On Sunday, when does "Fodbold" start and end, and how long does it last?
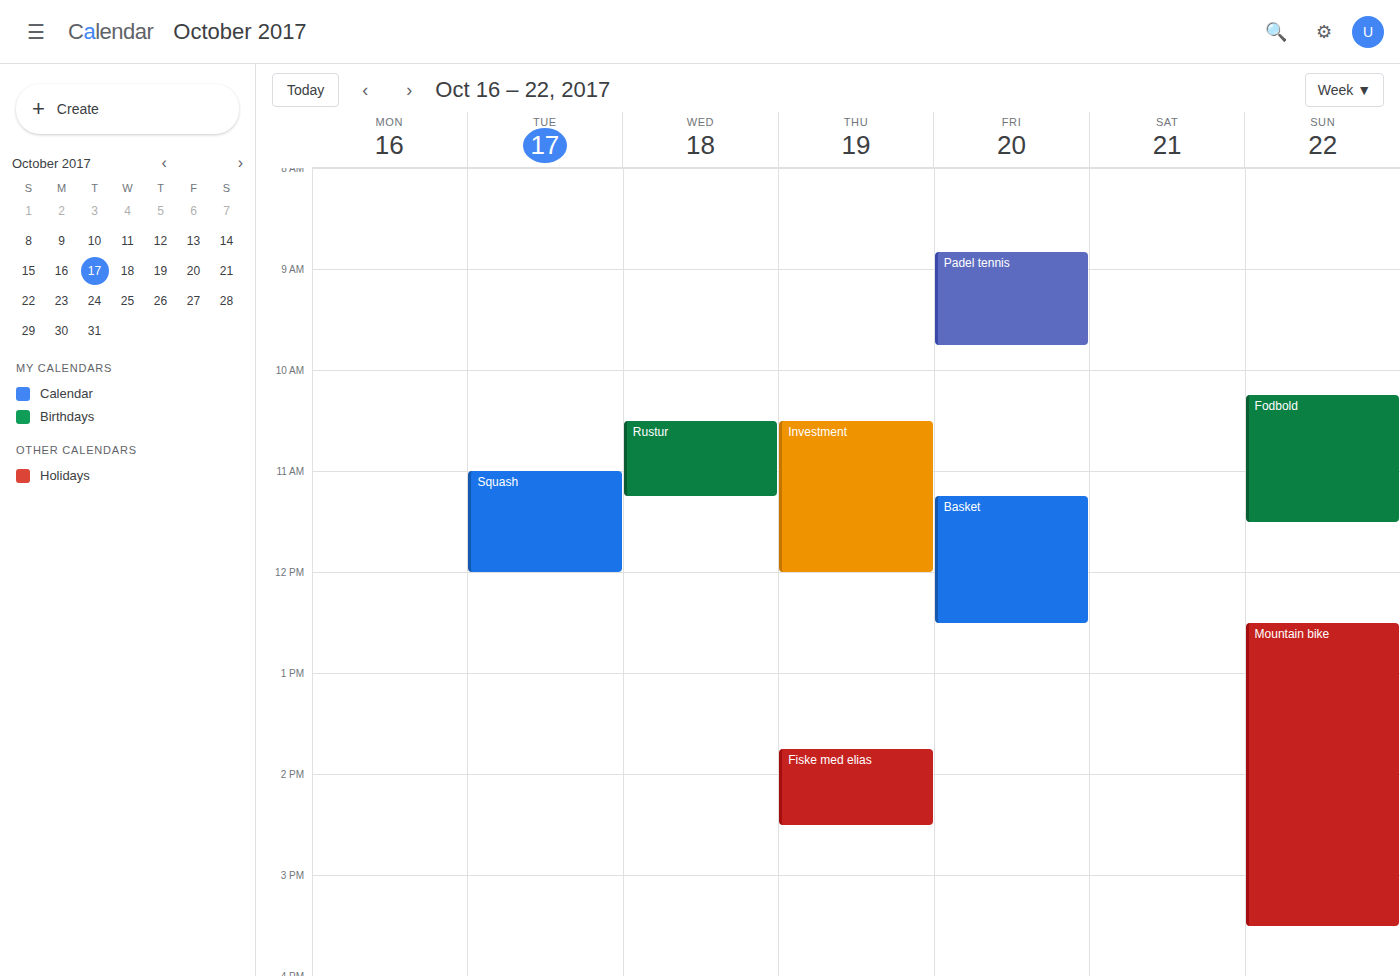
10:15 AM to 11:30 AM, 1 hour 15 minutes